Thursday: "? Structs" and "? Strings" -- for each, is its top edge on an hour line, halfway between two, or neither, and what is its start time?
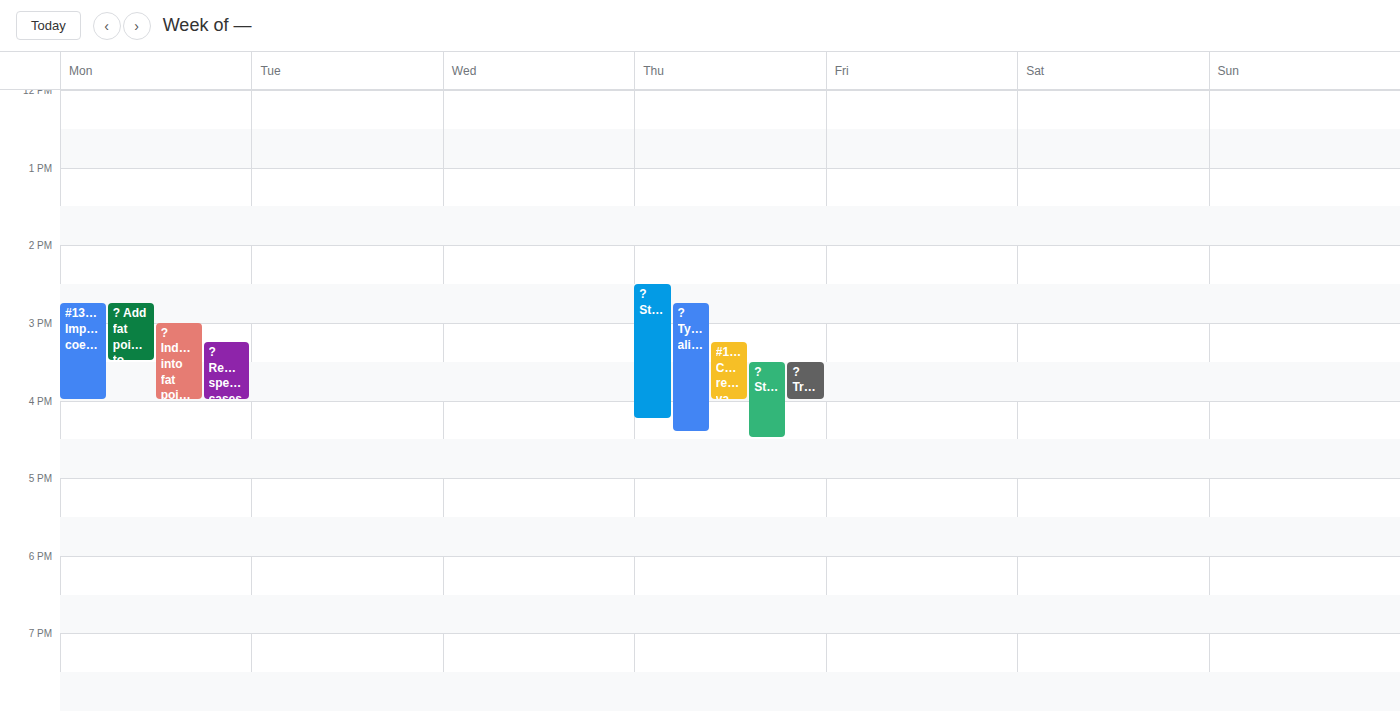
"? Structs": 3:30 PM, halfway between the 3 PM and 4 PM lines. "? Strings": 2:30 PM, halfway between the 2 PM and 3 PM lines.